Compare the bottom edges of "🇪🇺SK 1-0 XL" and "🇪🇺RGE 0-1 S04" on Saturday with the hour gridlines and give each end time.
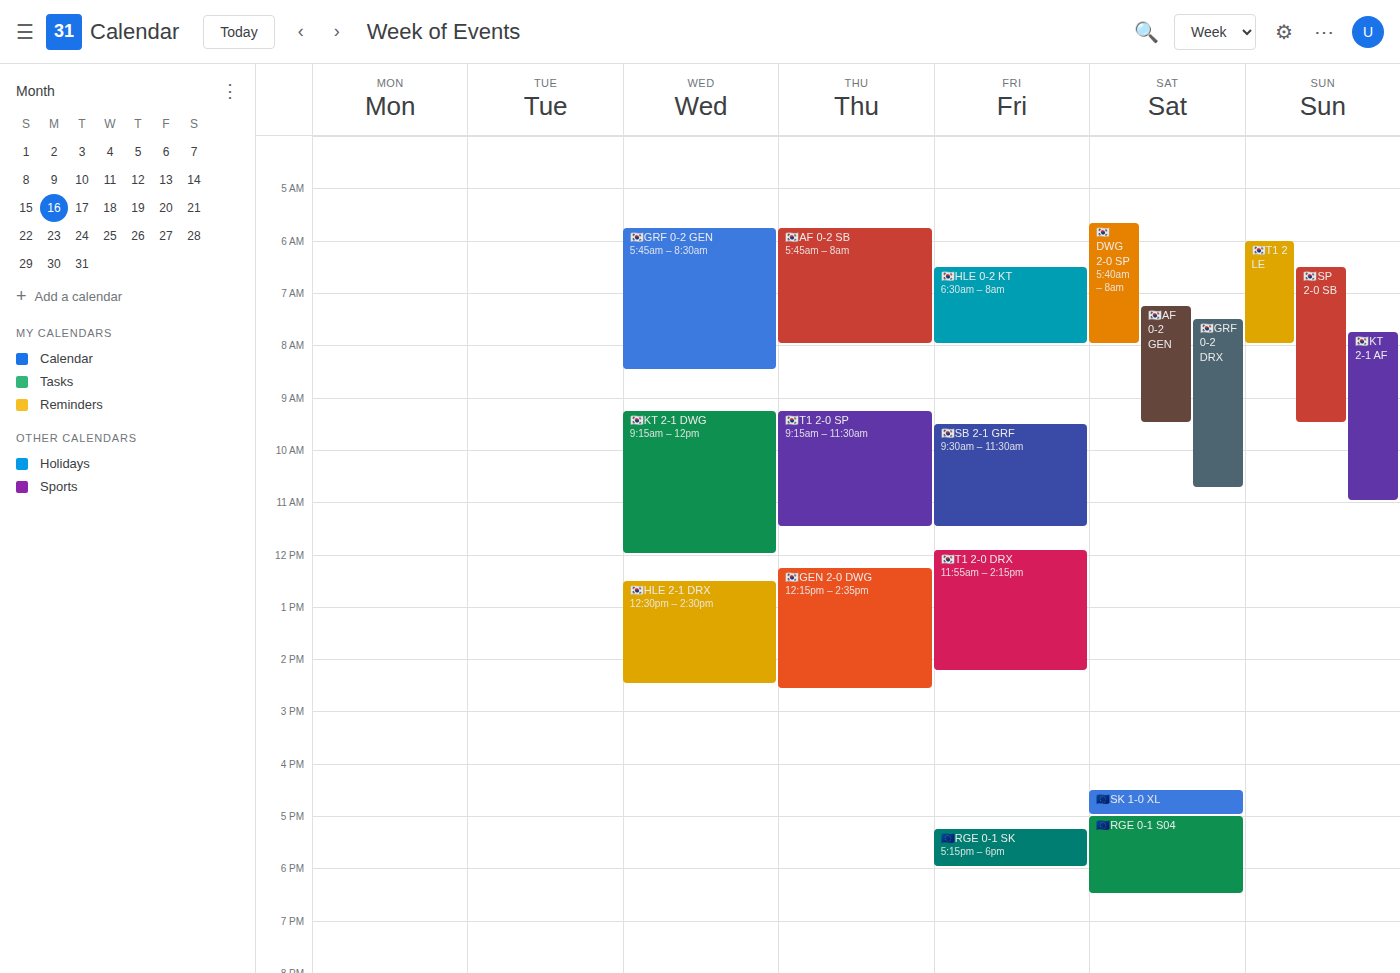
"🇪🇺SK 1-0 XL": 5:00 PM, exactly on the 5 PM line. "🇪🇺RGE 0-1 S04": 6:30 PM, halfway between the 6 PM and 7 PM lines.